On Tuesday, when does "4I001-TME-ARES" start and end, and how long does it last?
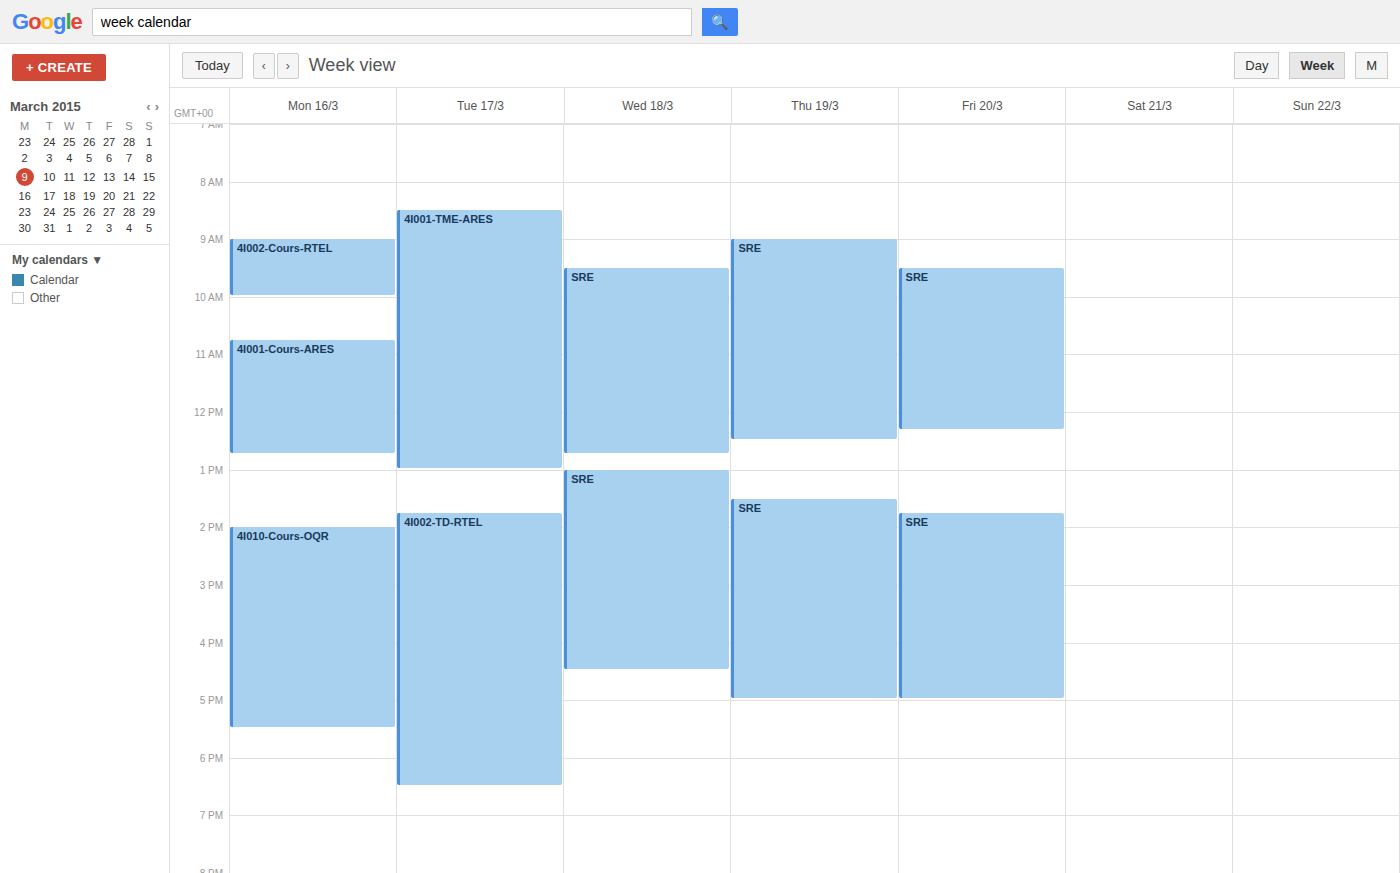
8:30 AM to 1:00 PM, 4 hours 30 minutes